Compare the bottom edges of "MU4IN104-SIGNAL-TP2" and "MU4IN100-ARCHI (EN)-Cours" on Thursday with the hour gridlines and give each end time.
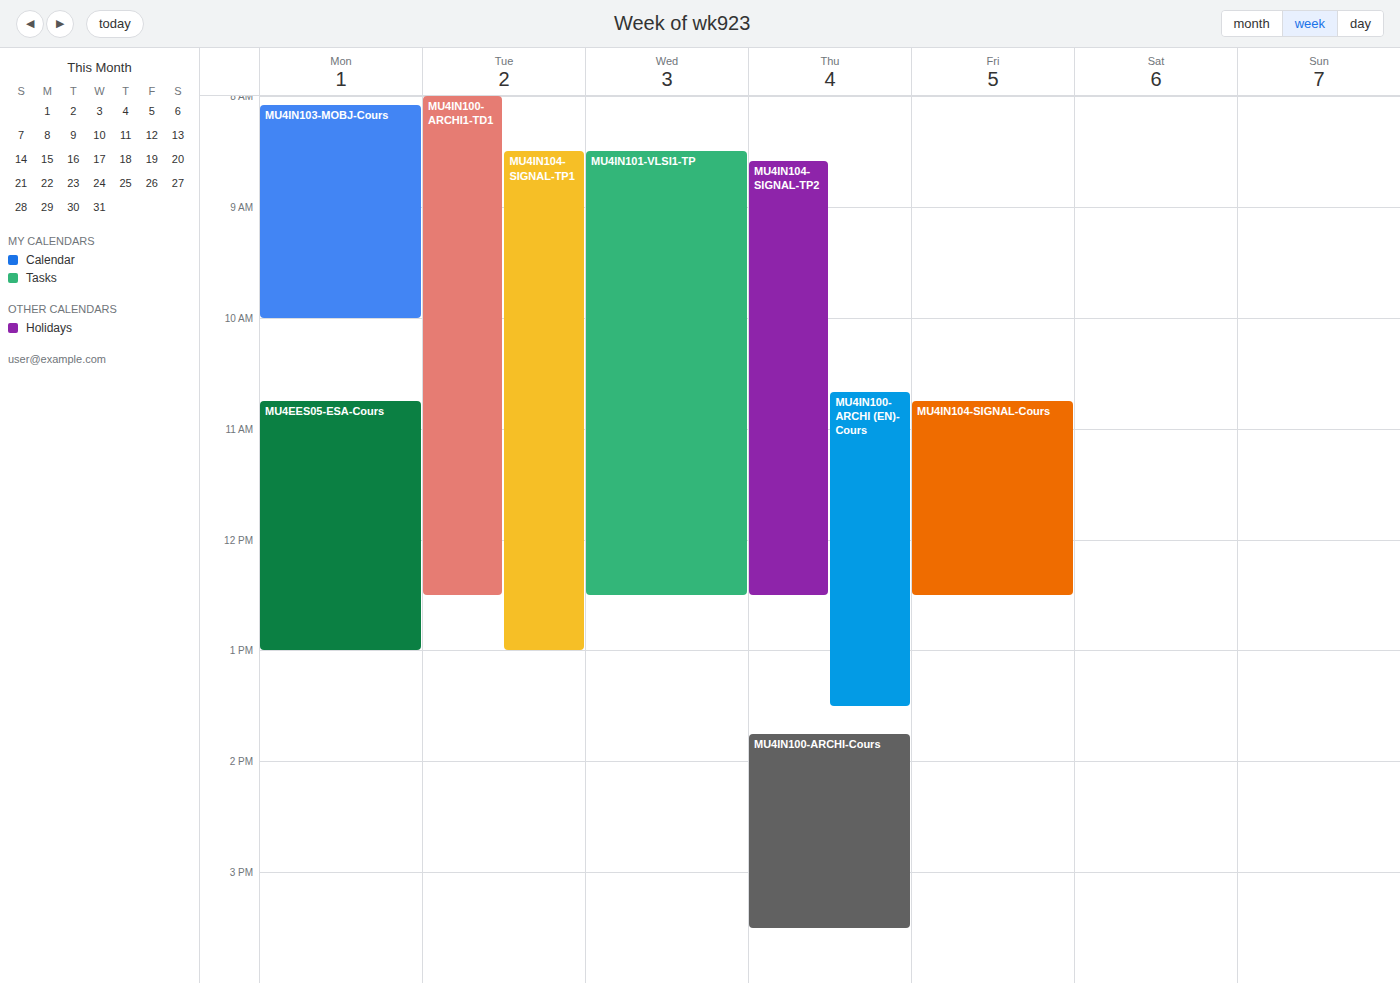
"MU4IN104-SIGNAL-TP2": 12:30 PM, halfway between the 12 PM and 1 PM lines. "MU4IN100-ARCHI (EN)-Cours": 1:30 PM, halfway between the 1 PM and 2 PM lines.